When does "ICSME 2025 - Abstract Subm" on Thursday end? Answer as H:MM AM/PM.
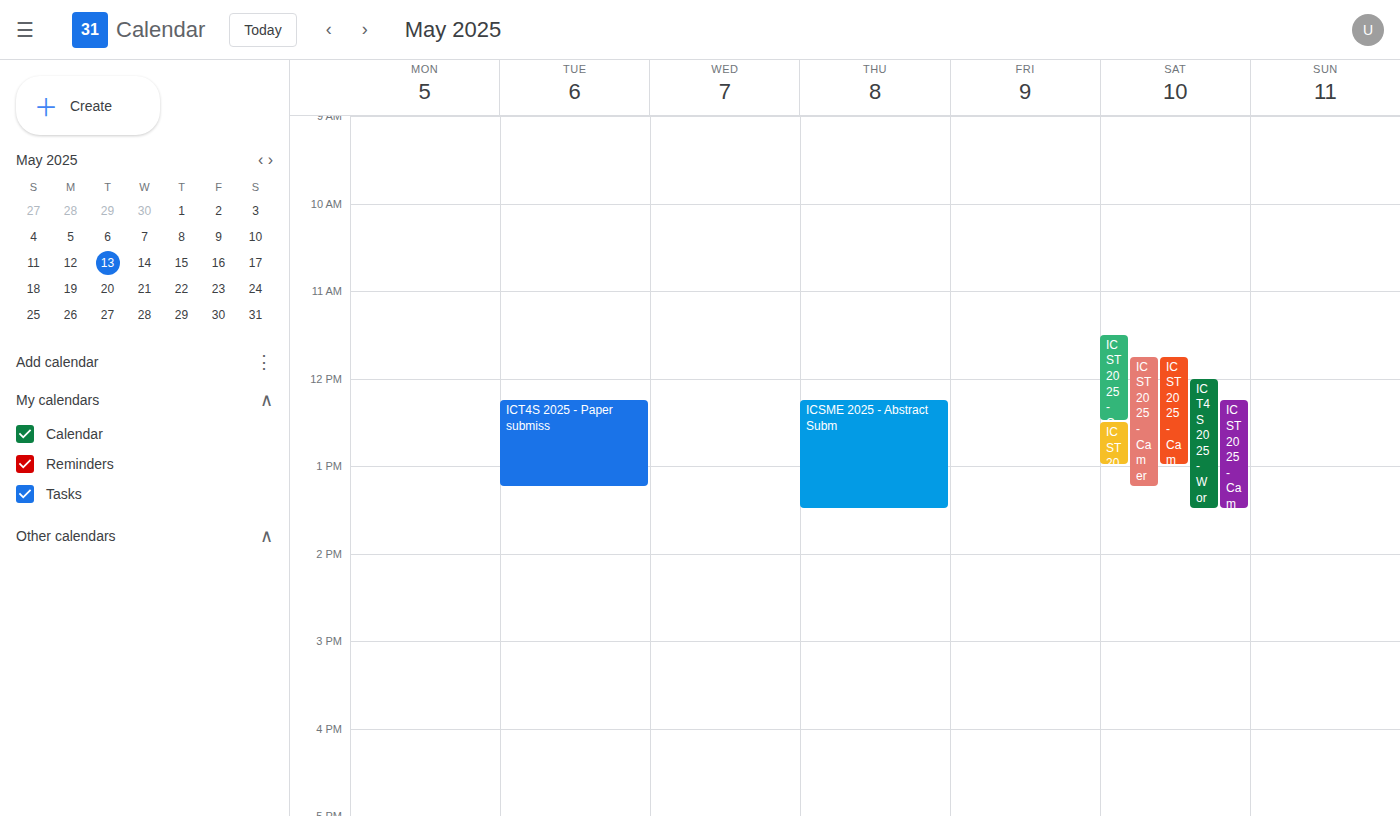
1:30 PM